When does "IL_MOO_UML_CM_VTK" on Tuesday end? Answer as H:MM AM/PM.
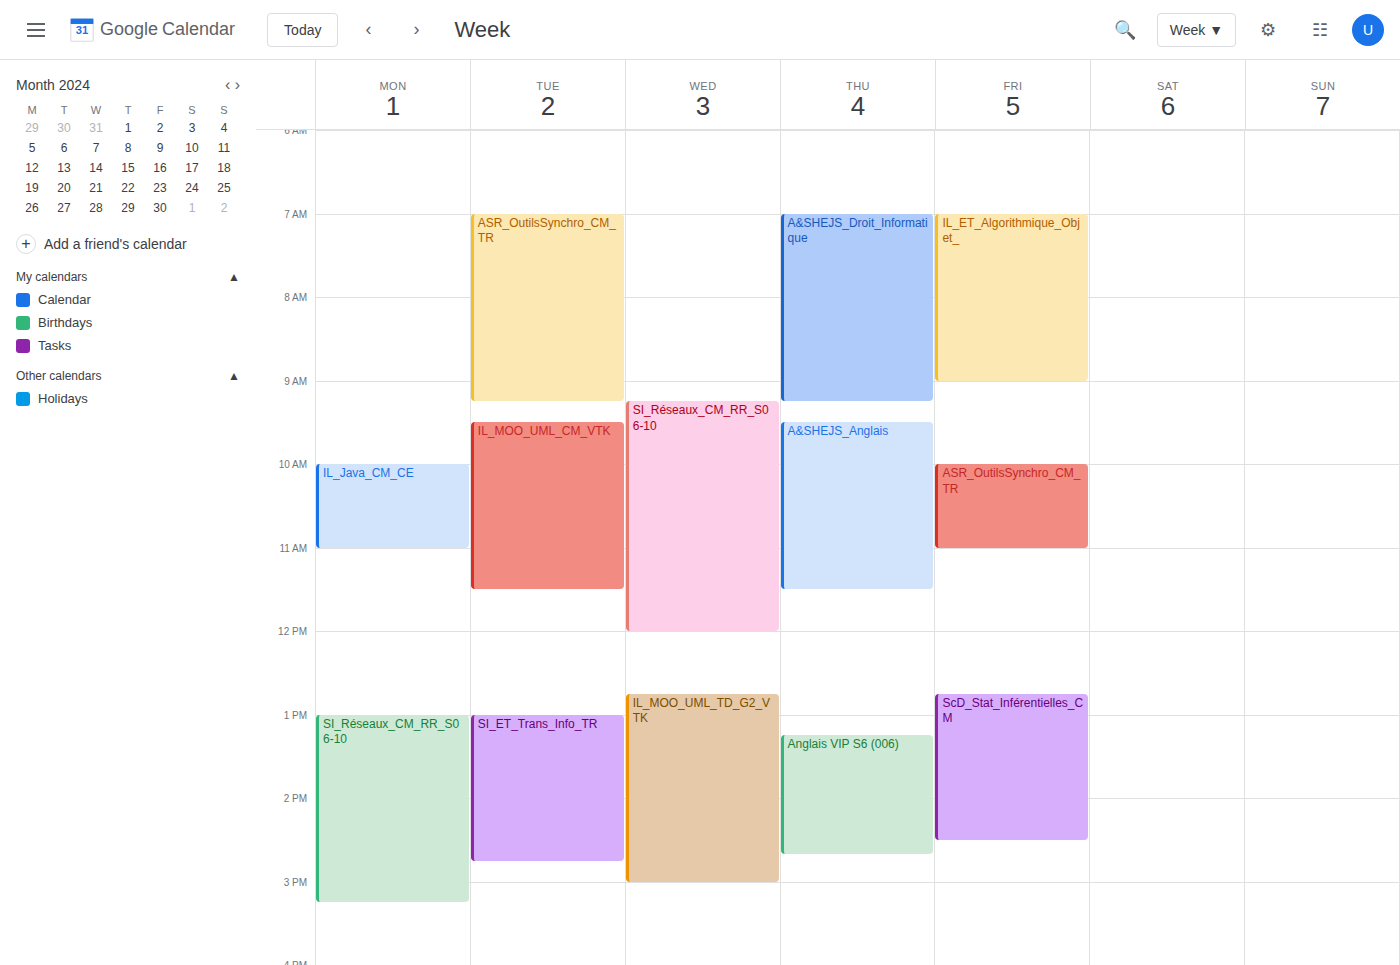
11:30 AM